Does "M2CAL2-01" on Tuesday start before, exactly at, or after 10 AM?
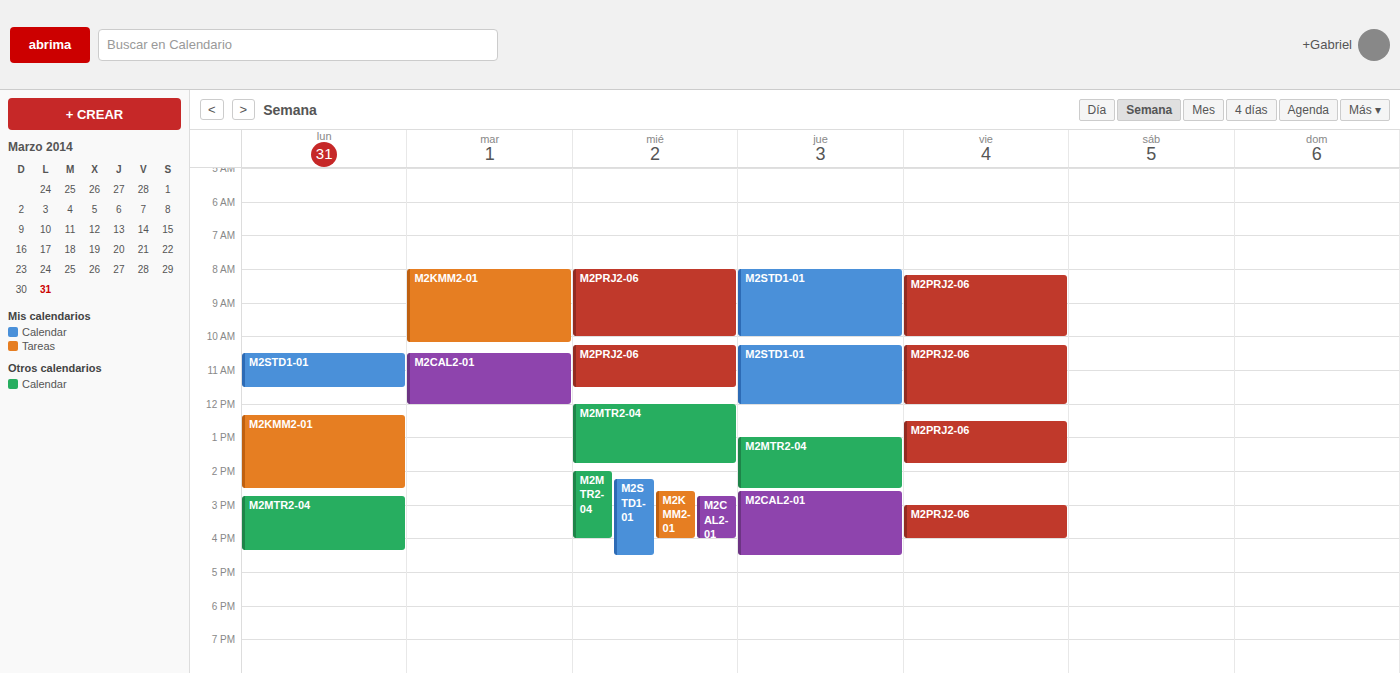
10:30 AM -- after 10 AM, 30 minutes below the 10 AM line.